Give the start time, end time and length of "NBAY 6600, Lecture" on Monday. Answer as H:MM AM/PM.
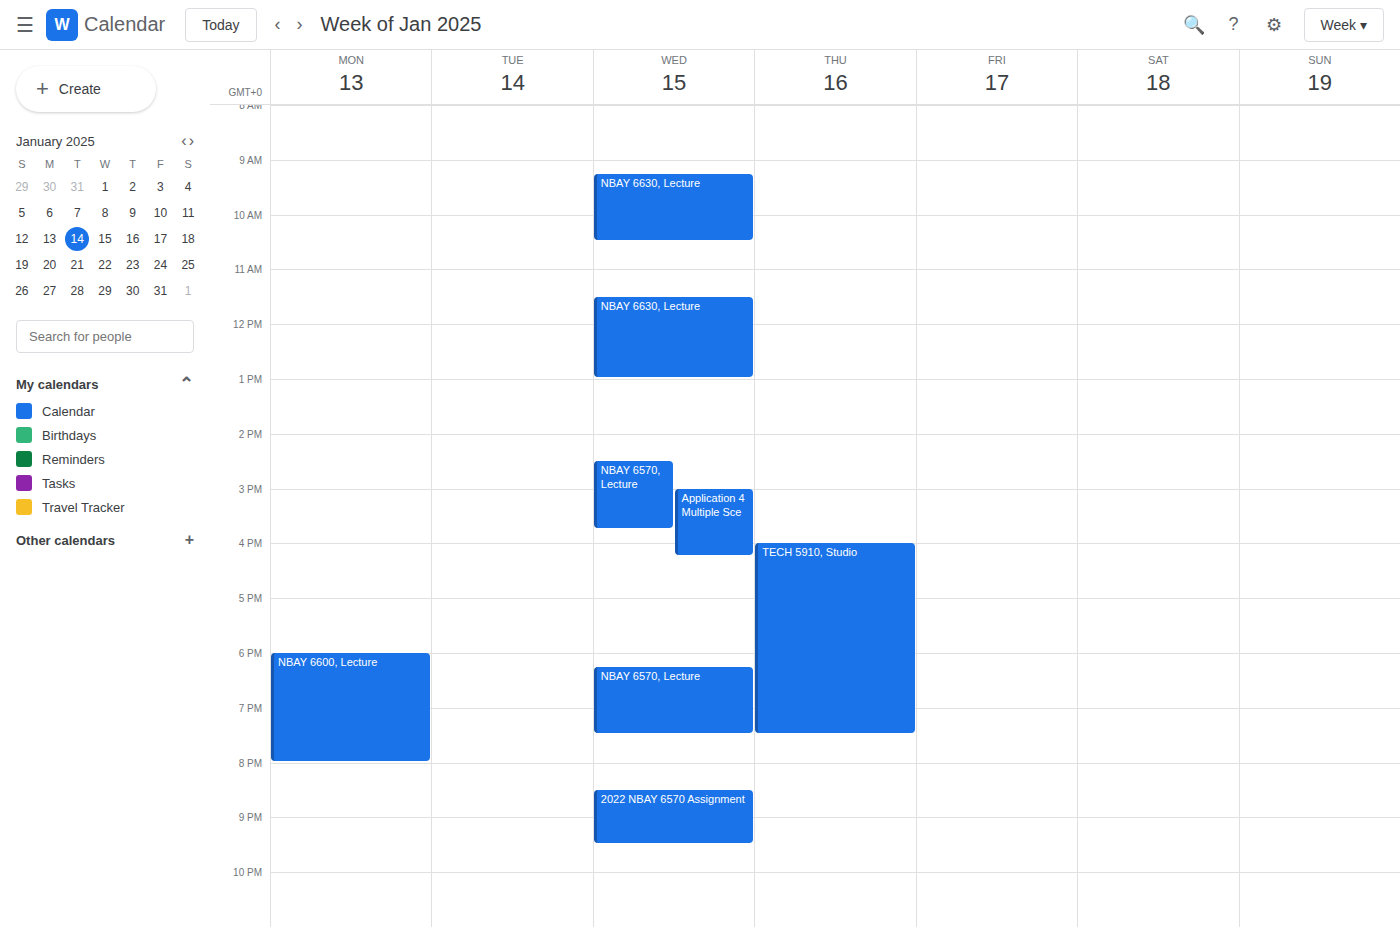
6:00 PM to 8:00 PM, 2 hours